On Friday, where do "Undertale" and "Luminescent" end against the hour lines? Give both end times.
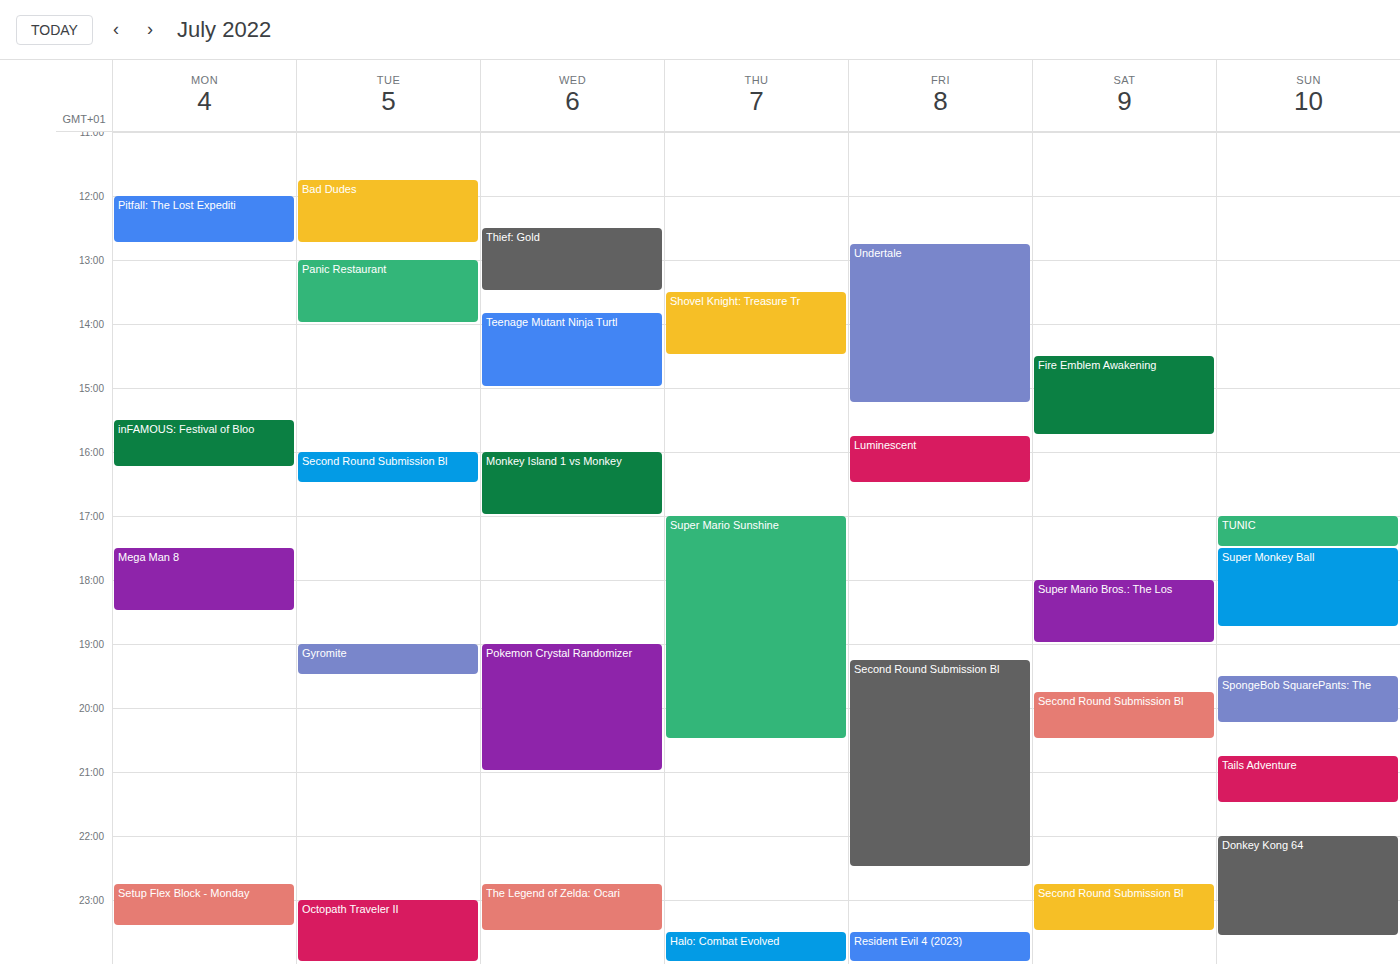
"Undertale": 3:15 PM, neither: a quarter of the way from the 3 PM line to the 4 PM line. "Luminescent": 4:30 PM, halfway between the 4 PM and 5 PM lines.